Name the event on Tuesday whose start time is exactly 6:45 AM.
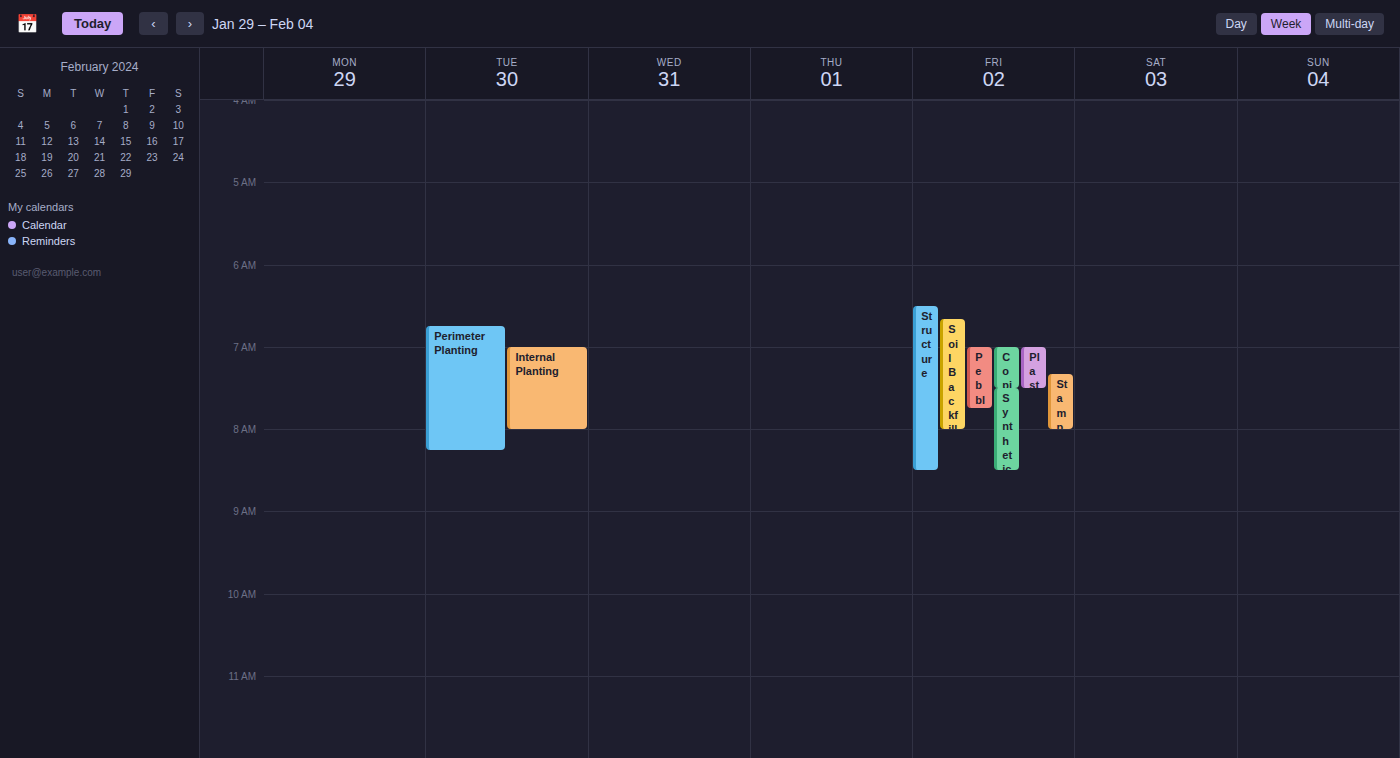
"Perimeter Planting"